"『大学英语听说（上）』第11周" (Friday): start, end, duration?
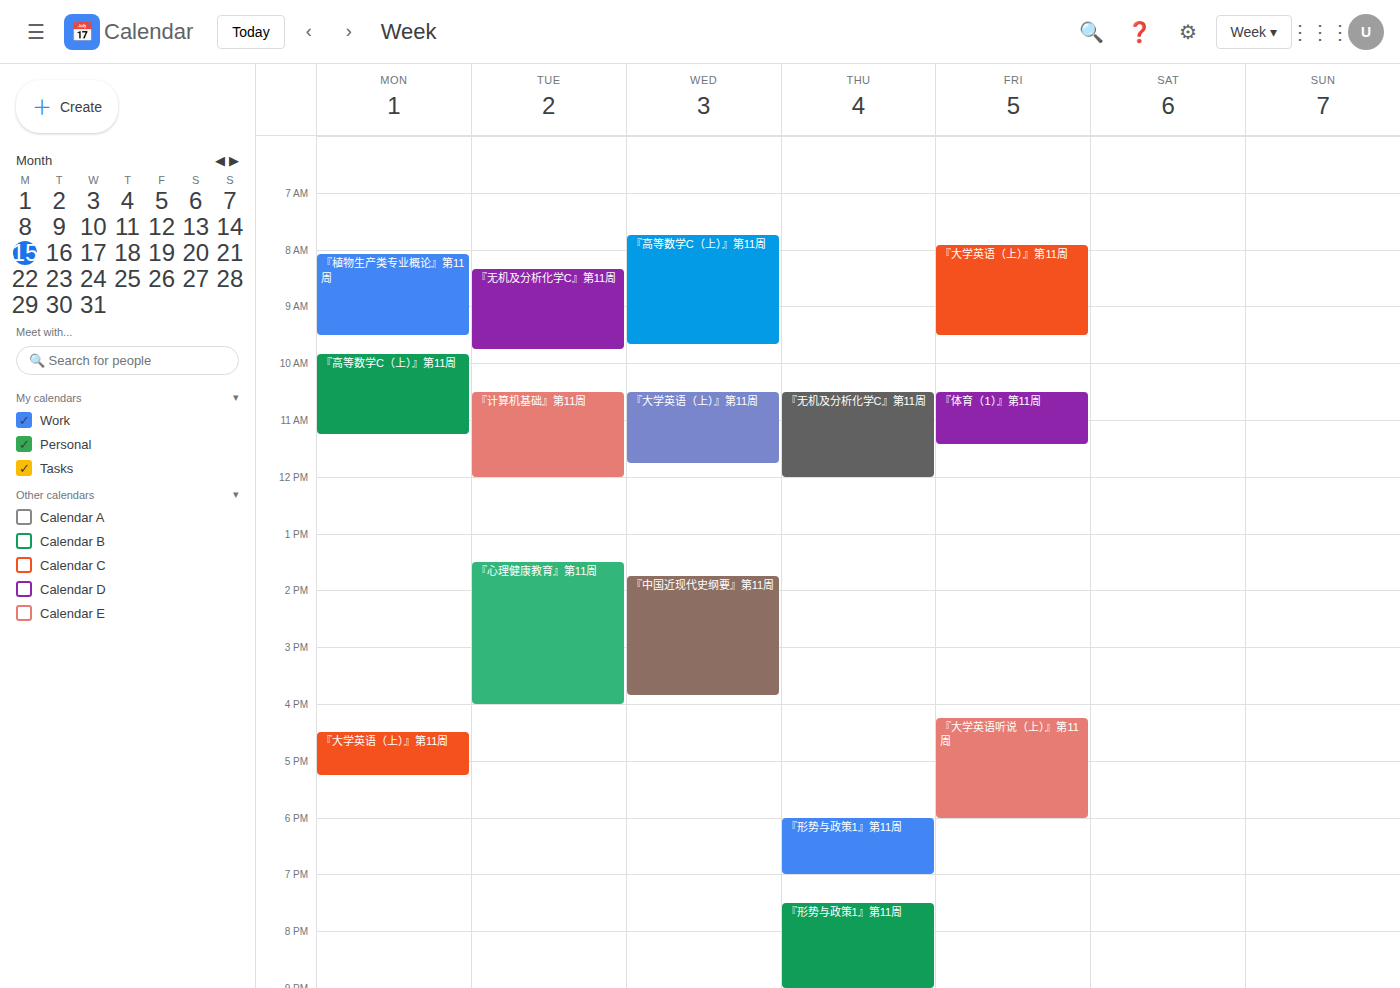
16:15 to 18:00, 1 hour 45 minutes